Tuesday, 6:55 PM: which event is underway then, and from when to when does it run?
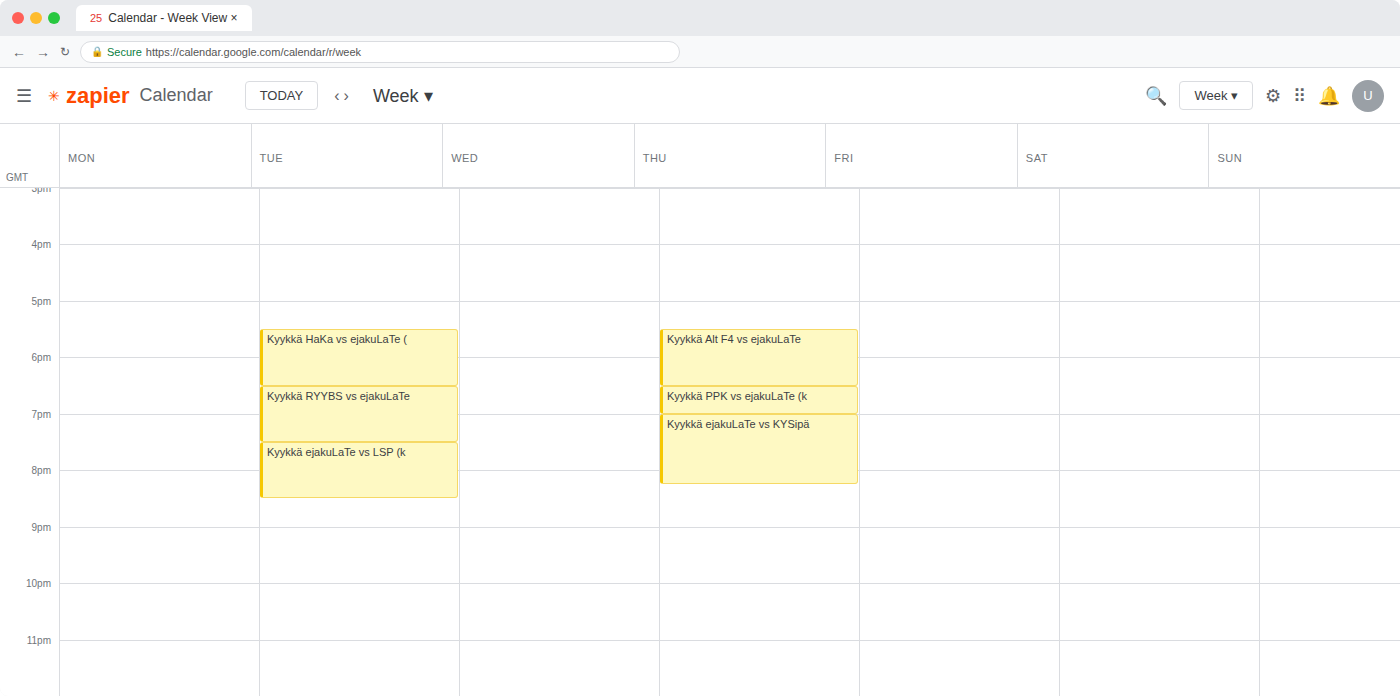
"Kyykkä RYYBS vs ejakuLaTe", 6:30 PM to 7:30 PM